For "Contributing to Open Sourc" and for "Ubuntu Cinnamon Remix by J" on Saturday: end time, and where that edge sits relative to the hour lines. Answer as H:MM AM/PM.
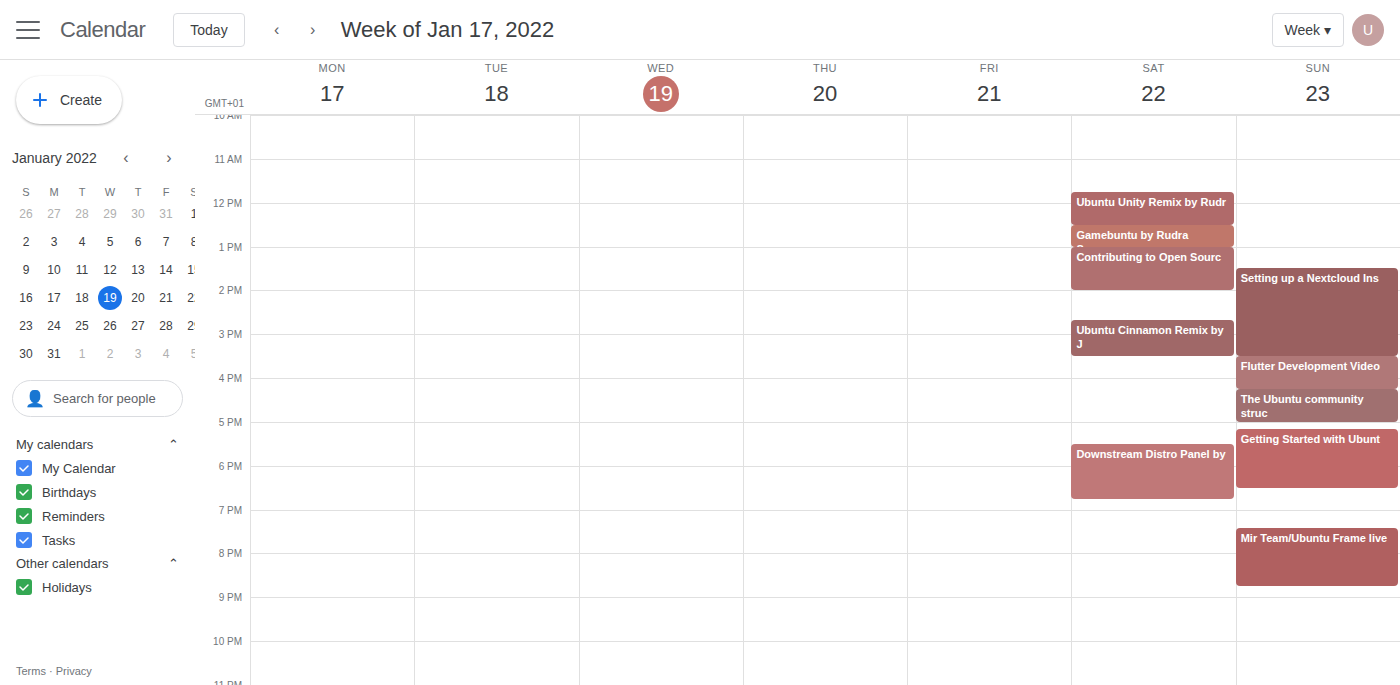
"Contributing to Open Sourc": 2:00 PM, exactly on the 2 PM line. "Ubuntu Cinnamon Remix by J": 3:30 PM, halfway between the 3 PM and 4 PM lines.